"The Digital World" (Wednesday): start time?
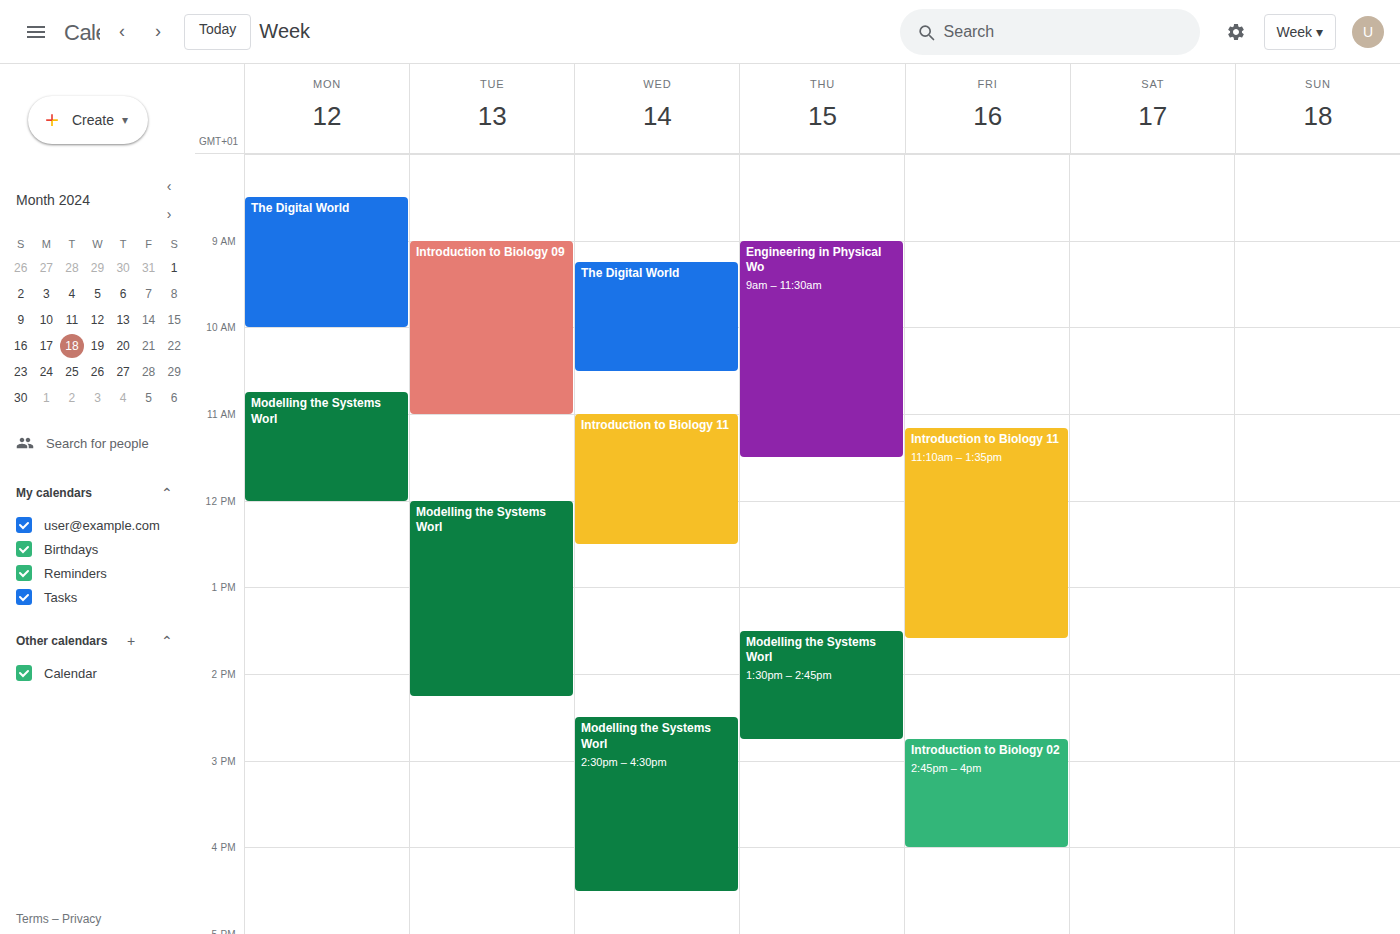
09:15